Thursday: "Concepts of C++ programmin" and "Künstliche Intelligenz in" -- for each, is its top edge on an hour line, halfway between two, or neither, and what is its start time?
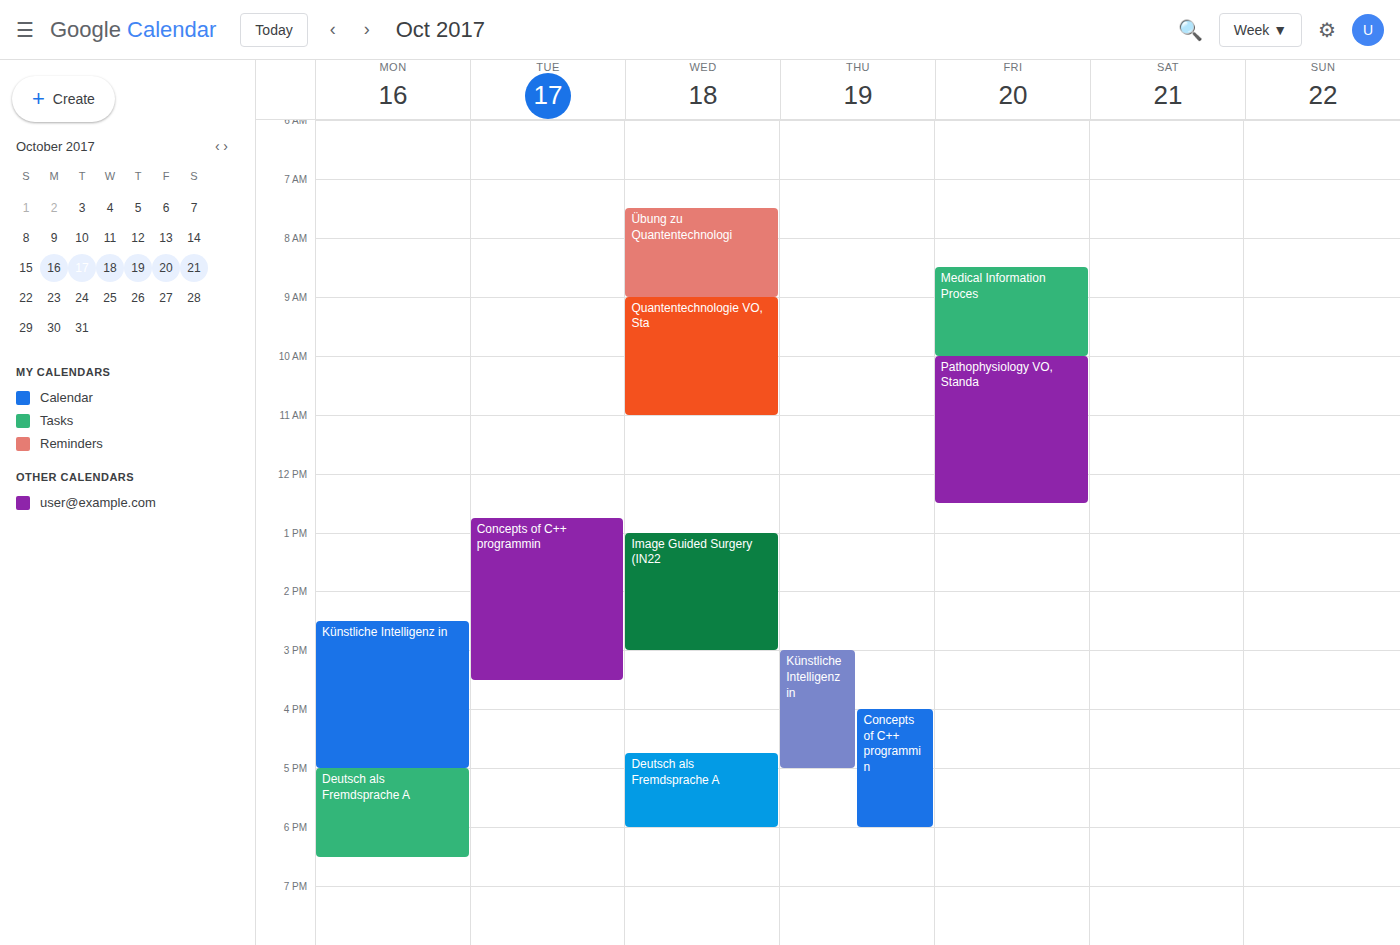
"Concepts of C++ programmin": 4:00 PM, exactly on the 4 PM line. "Künstliche Intelligenz in": 3:00 PM, exactly on the 3 PM line.